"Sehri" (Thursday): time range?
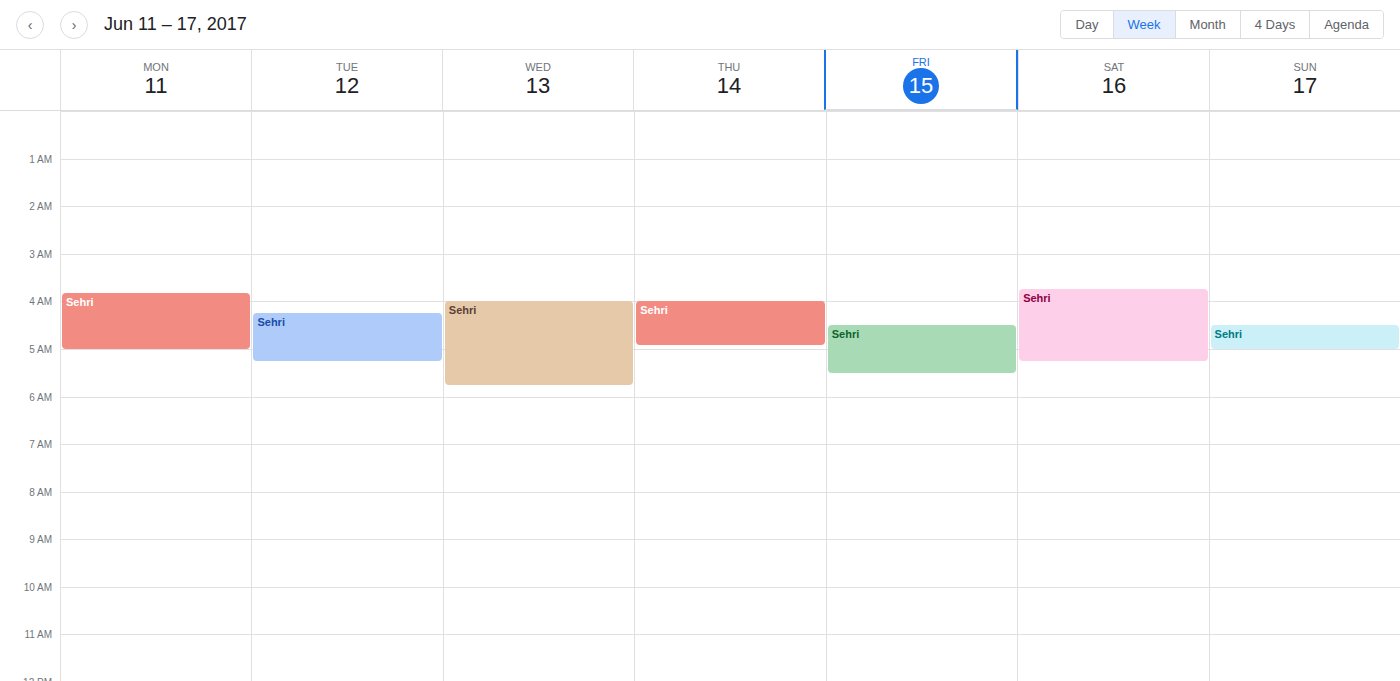
4:00 AM to 4:55 AM